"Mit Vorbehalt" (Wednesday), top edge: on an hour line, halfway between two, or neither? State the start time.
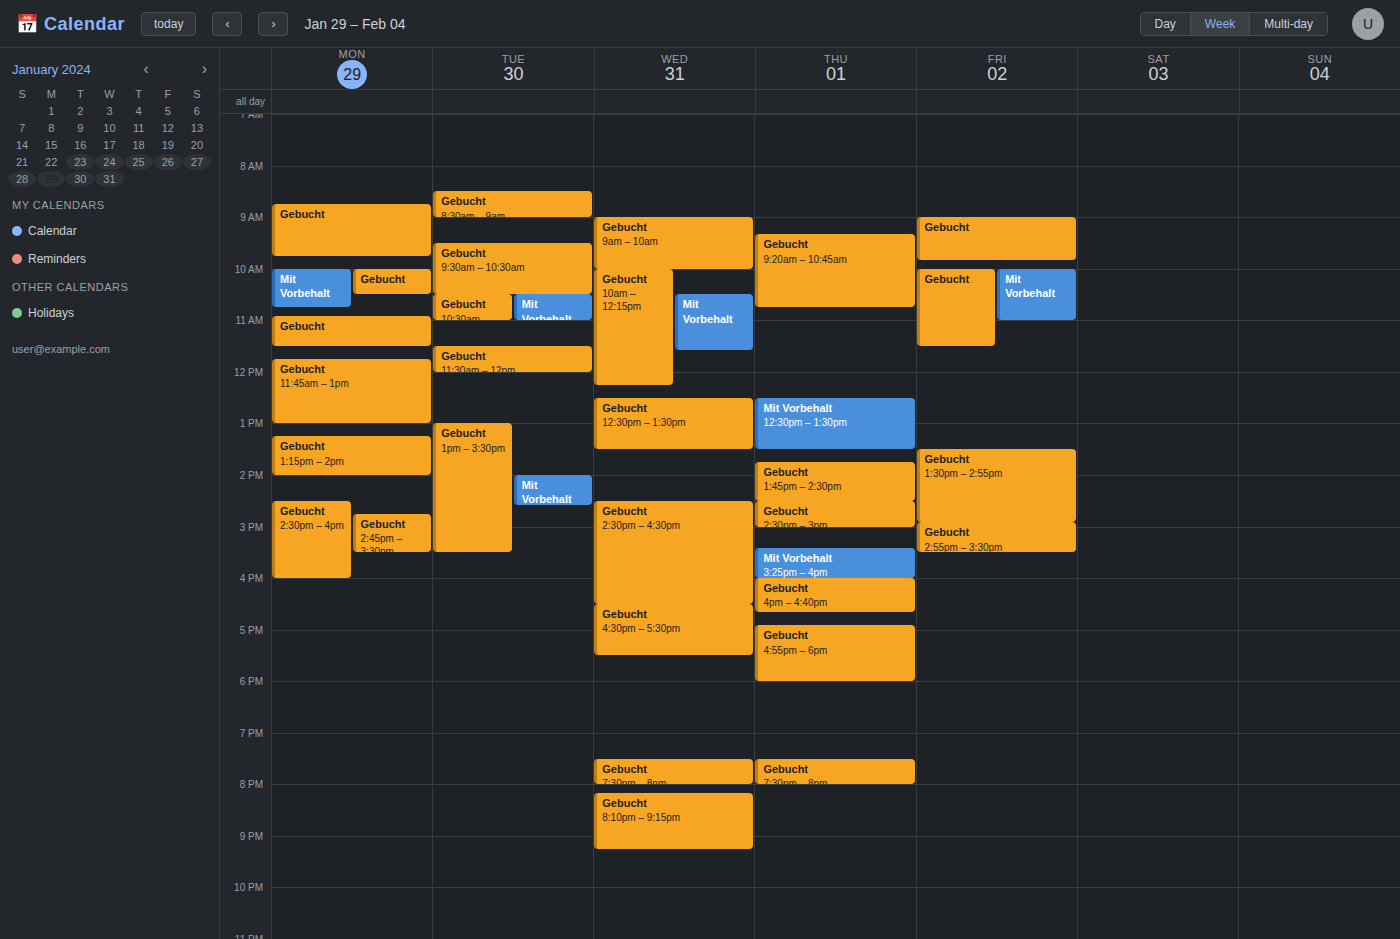
10:30 AM -- halfway between the 10 AM and 11 AM lines.